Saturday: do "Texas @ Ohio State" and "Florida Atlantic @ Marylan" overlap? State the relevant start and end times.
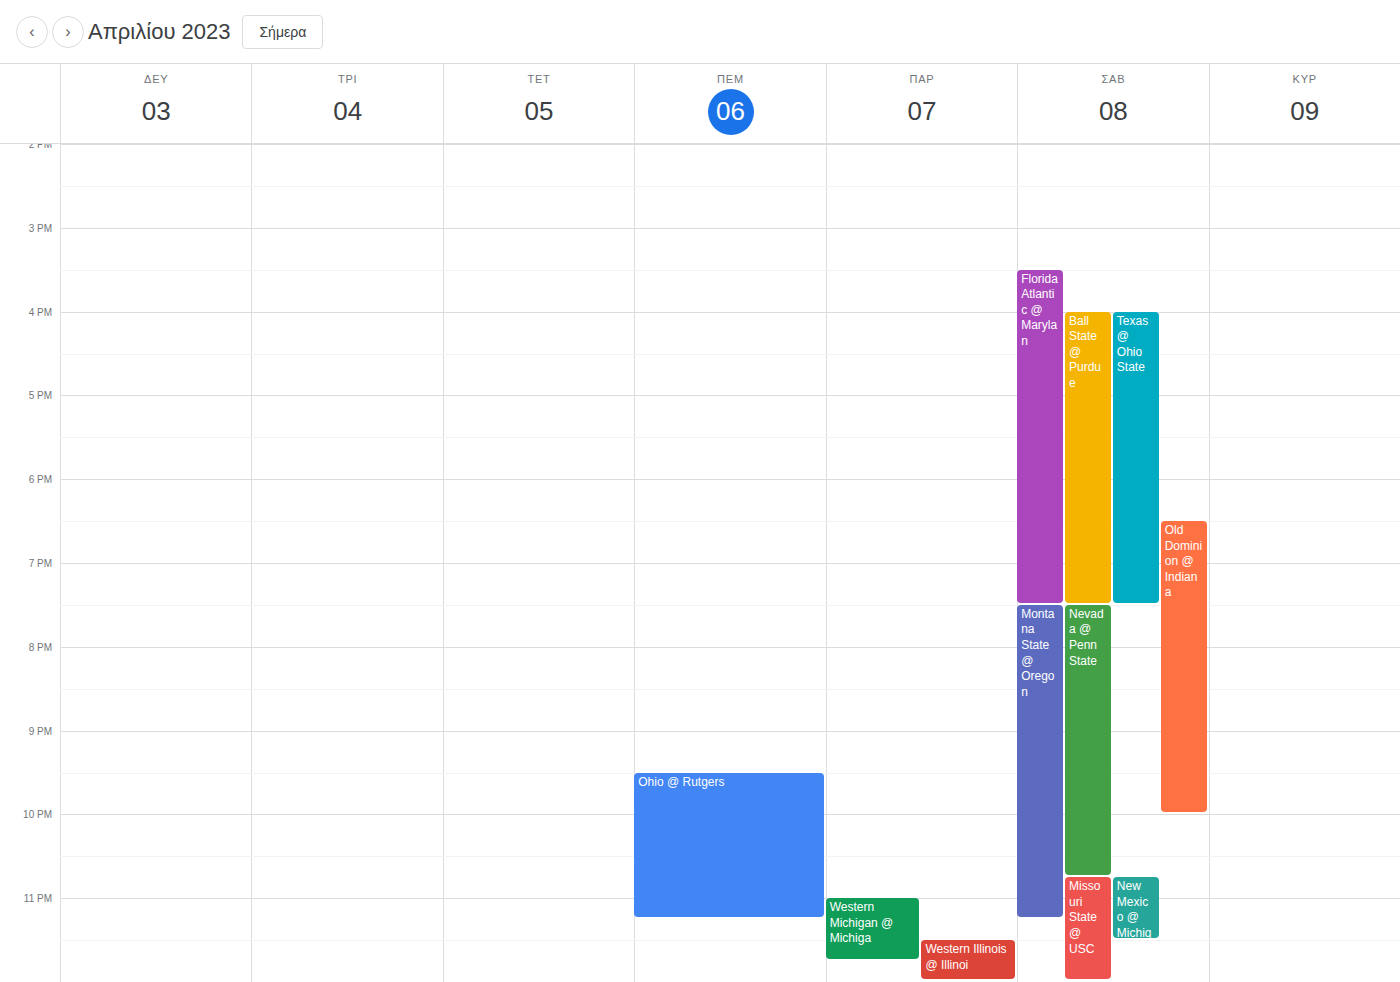
"Texas @ Ohio State" starts at 4:00 PM, before "Florida Atlantic @ Marylan" ends at 7:30 PM -- they overlap.